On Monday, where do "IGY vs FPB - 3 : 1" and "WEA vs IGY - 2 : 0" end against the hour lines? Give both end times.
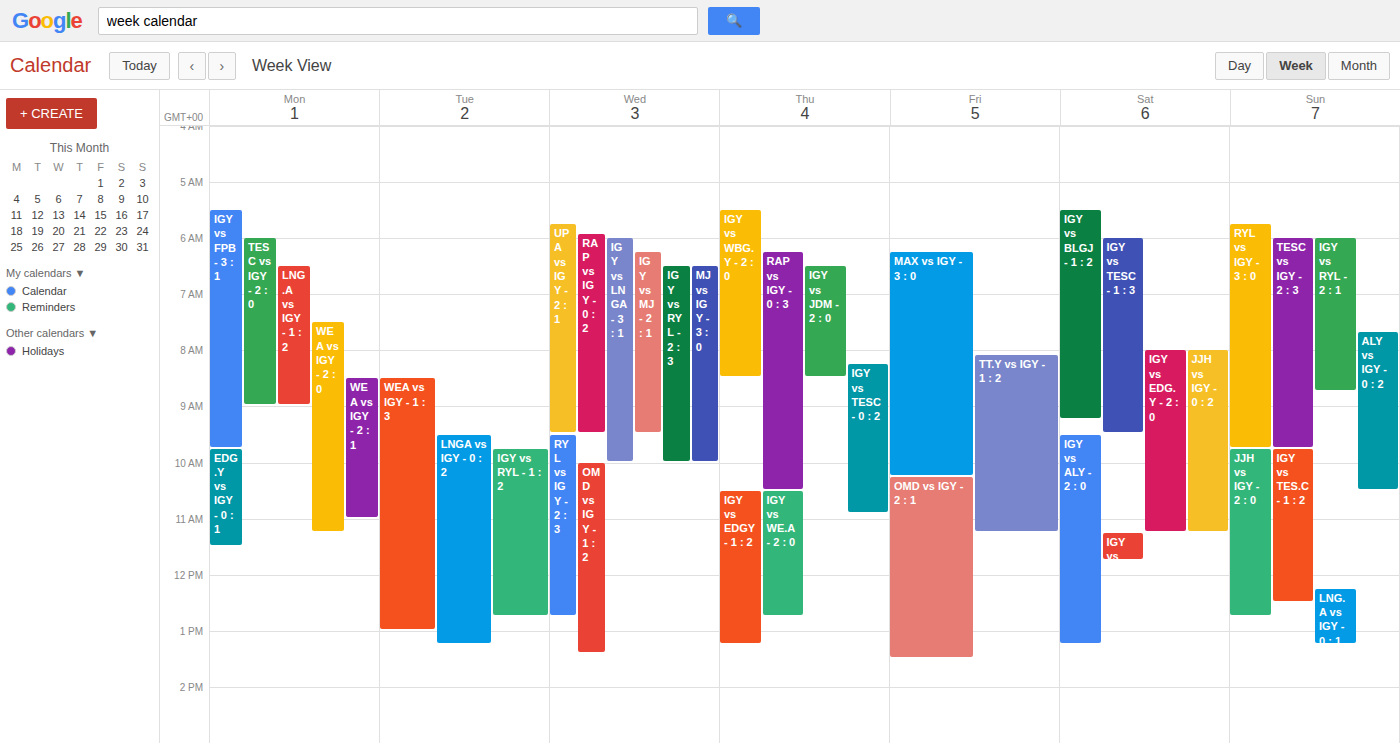
"IGY vs FPB - 3 : 1": 9:45 AM, neither: three quarters of the way from the 9 AM line to the 10 AM line. "WEA vs IGY - 2 : 0": 11:15 AM, neither: a quarter of the way from the 11 AM line to the 12 PM line.